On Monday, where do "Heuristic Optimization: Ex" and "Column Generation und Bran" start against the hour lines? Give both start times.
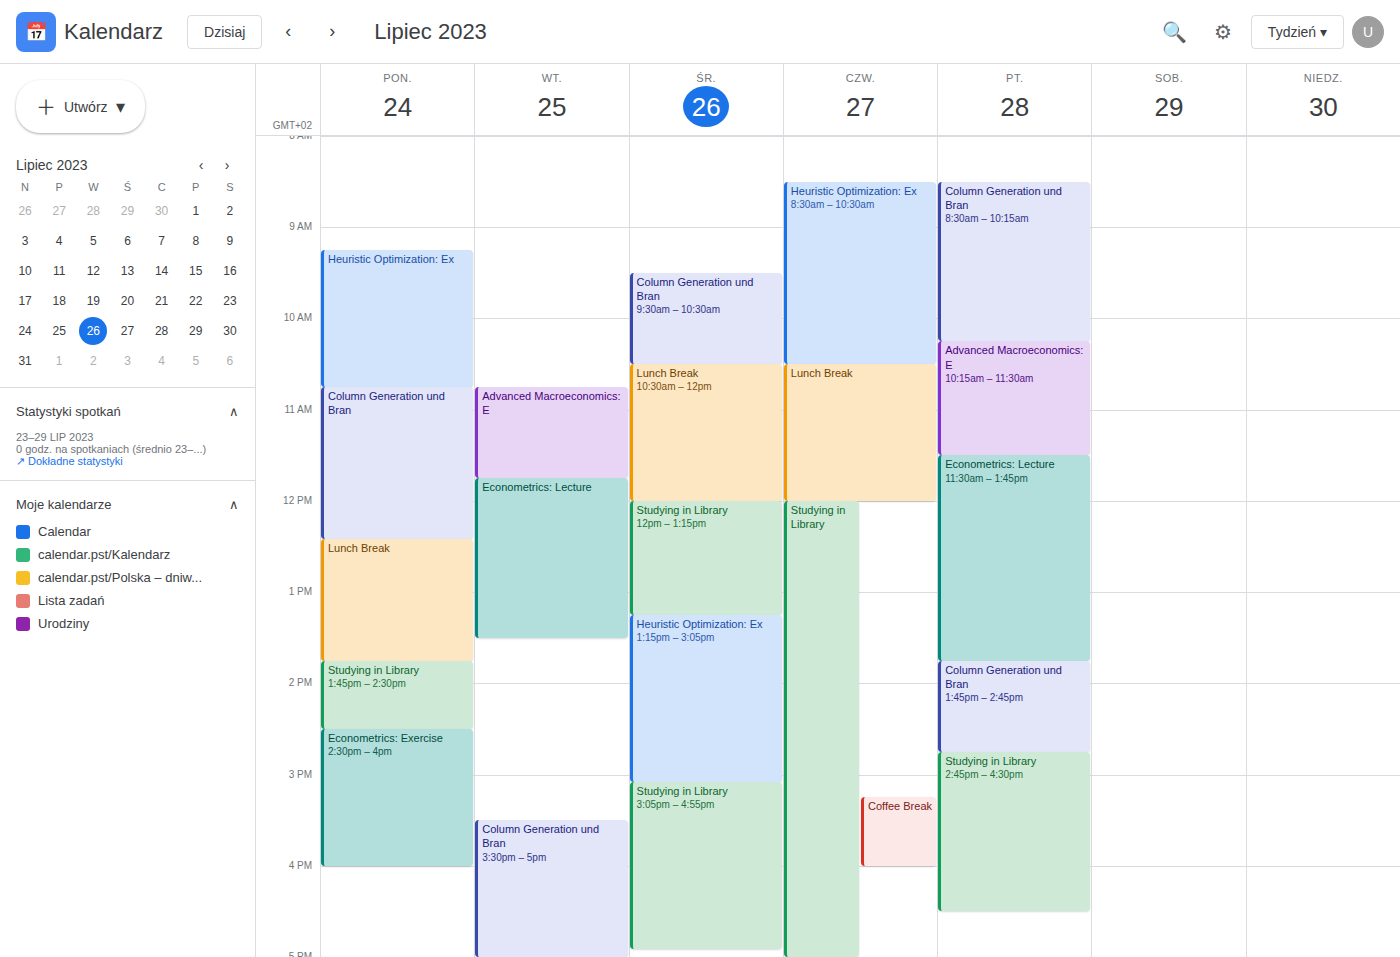
"Heuristic Optimization: Ex": 9:15 AM, neither: a quarter of the way from the 9 AM line to the 10 AM line. "Column Generation und Bran": 10:45 AM, neither: three quarters of the way from the 10 AM line to the 11 AM line.